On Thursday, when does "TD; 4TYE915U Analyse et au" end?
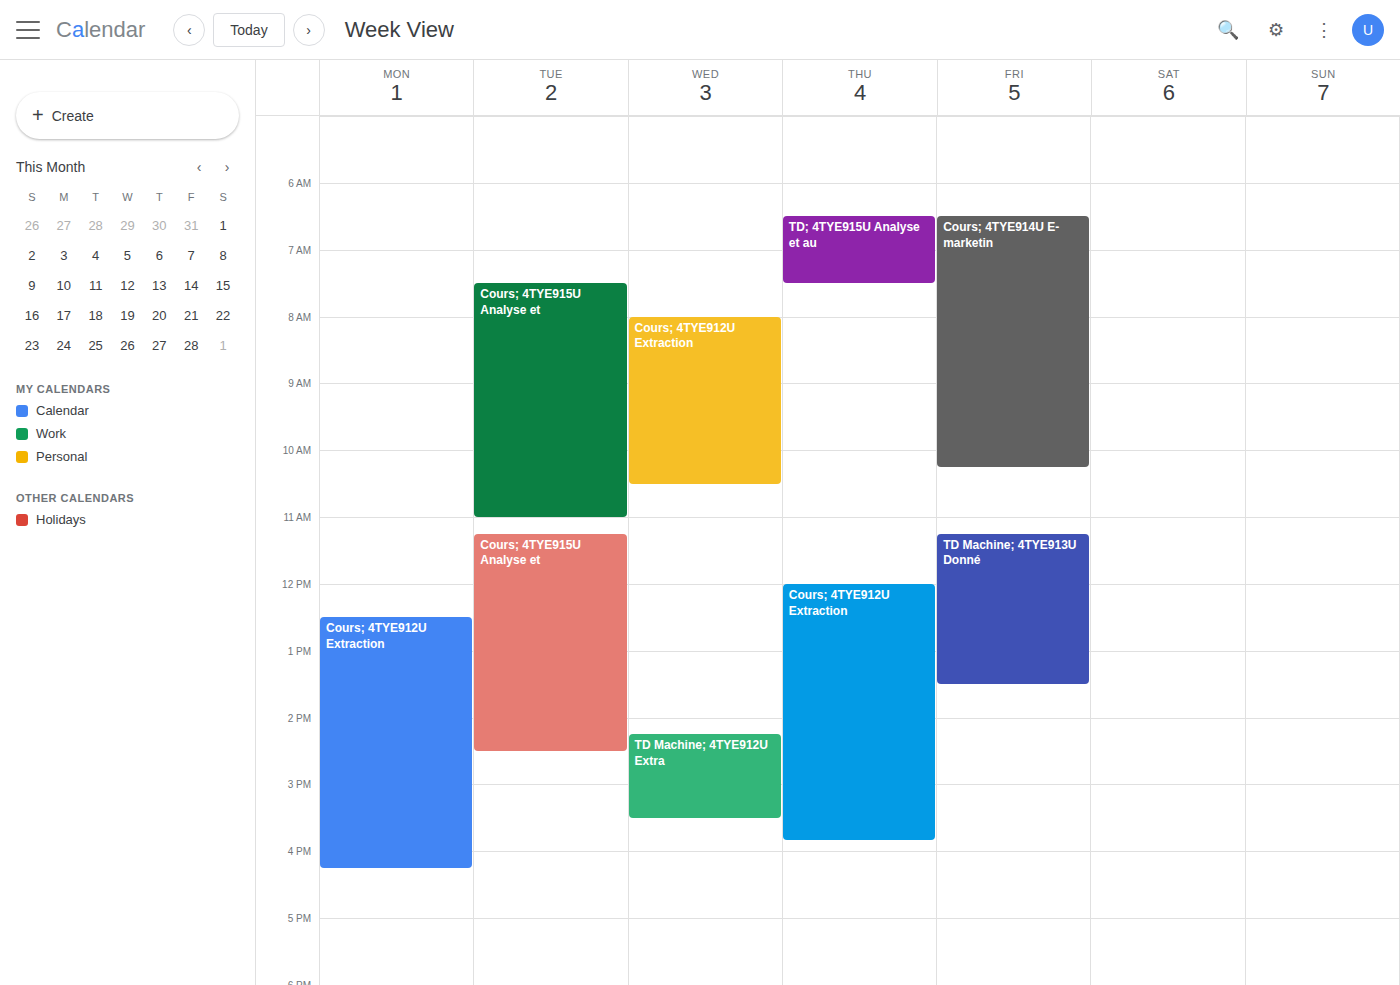
07:30